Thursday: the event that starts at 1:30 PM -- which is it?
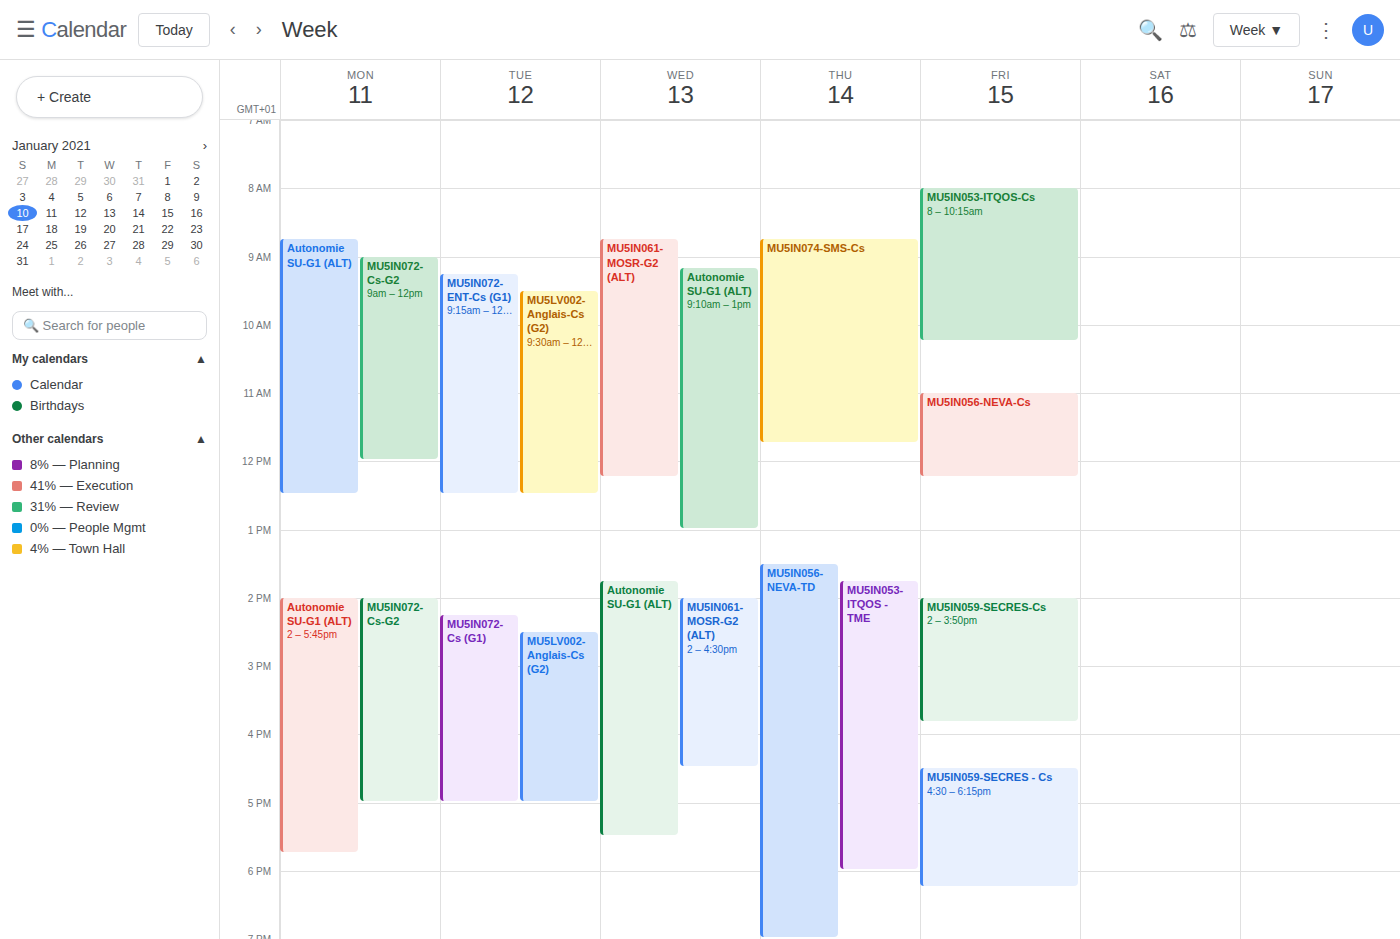
"MU5IN056-NEVA-TD"